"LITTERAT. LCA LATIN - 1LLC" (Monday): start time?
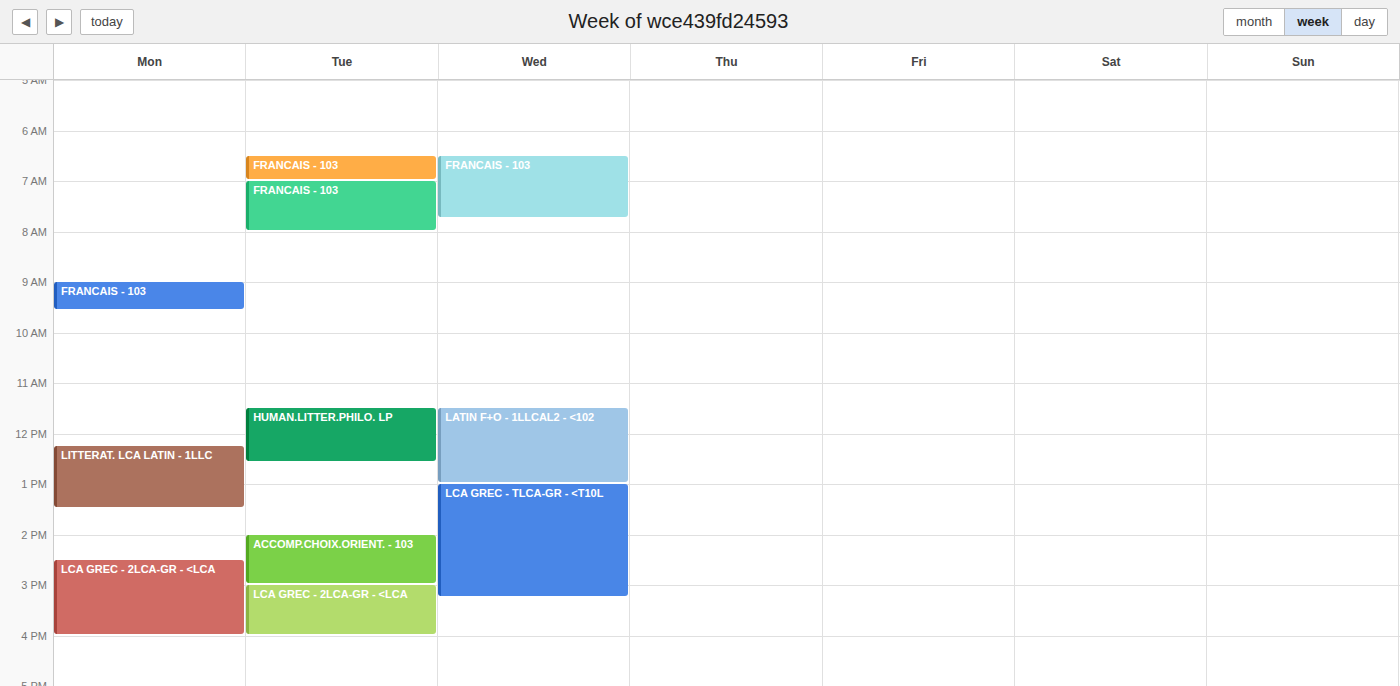
12:15 PM